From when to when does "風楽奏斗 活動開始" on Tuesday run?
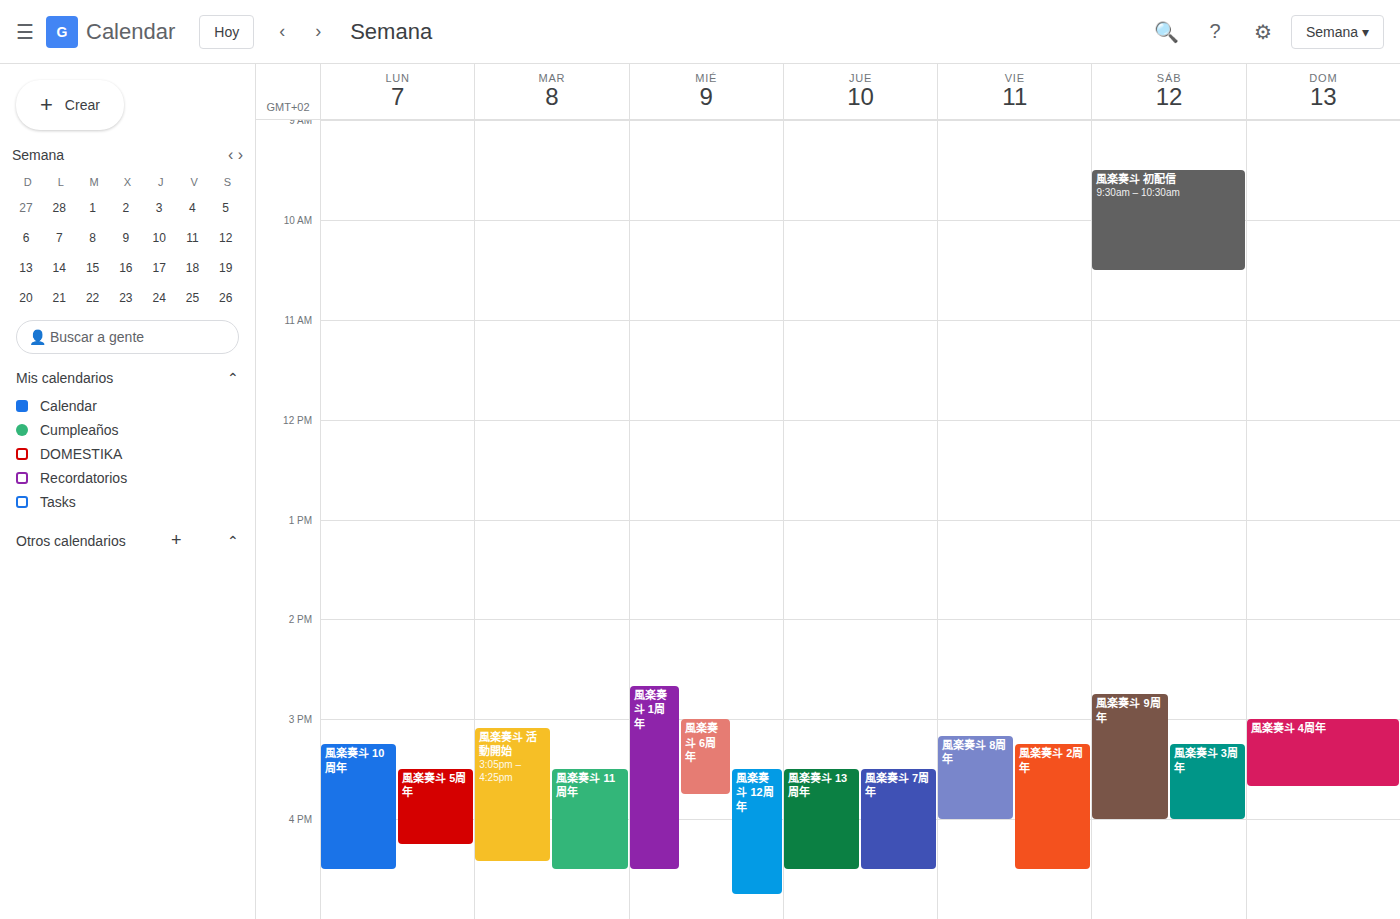
3:05 PM to 4:25 PM